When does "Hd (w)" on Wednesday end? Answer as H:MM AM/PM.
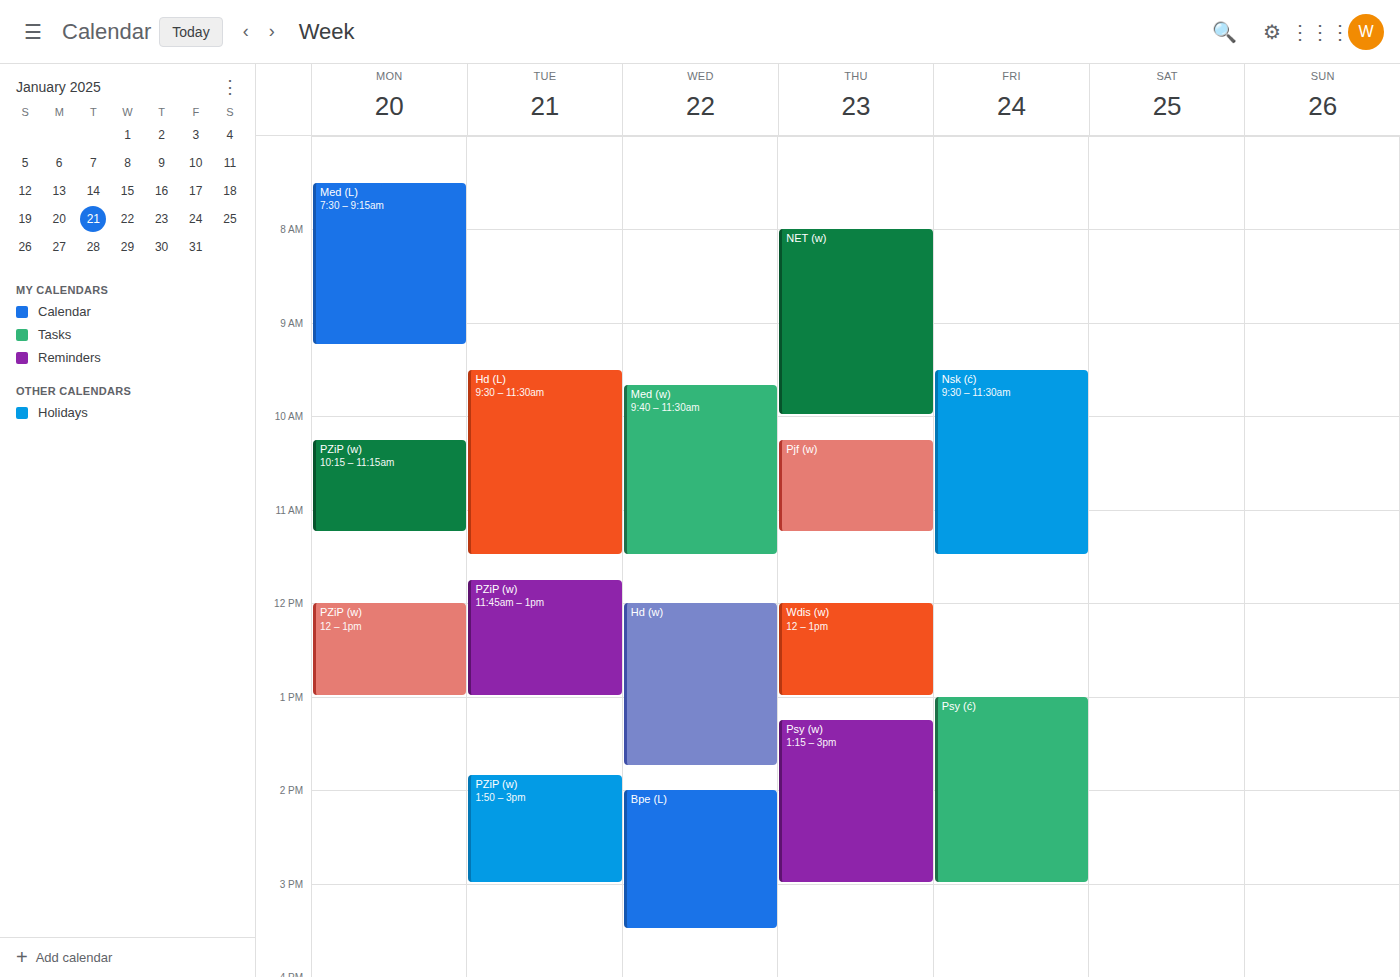
1:45 PM